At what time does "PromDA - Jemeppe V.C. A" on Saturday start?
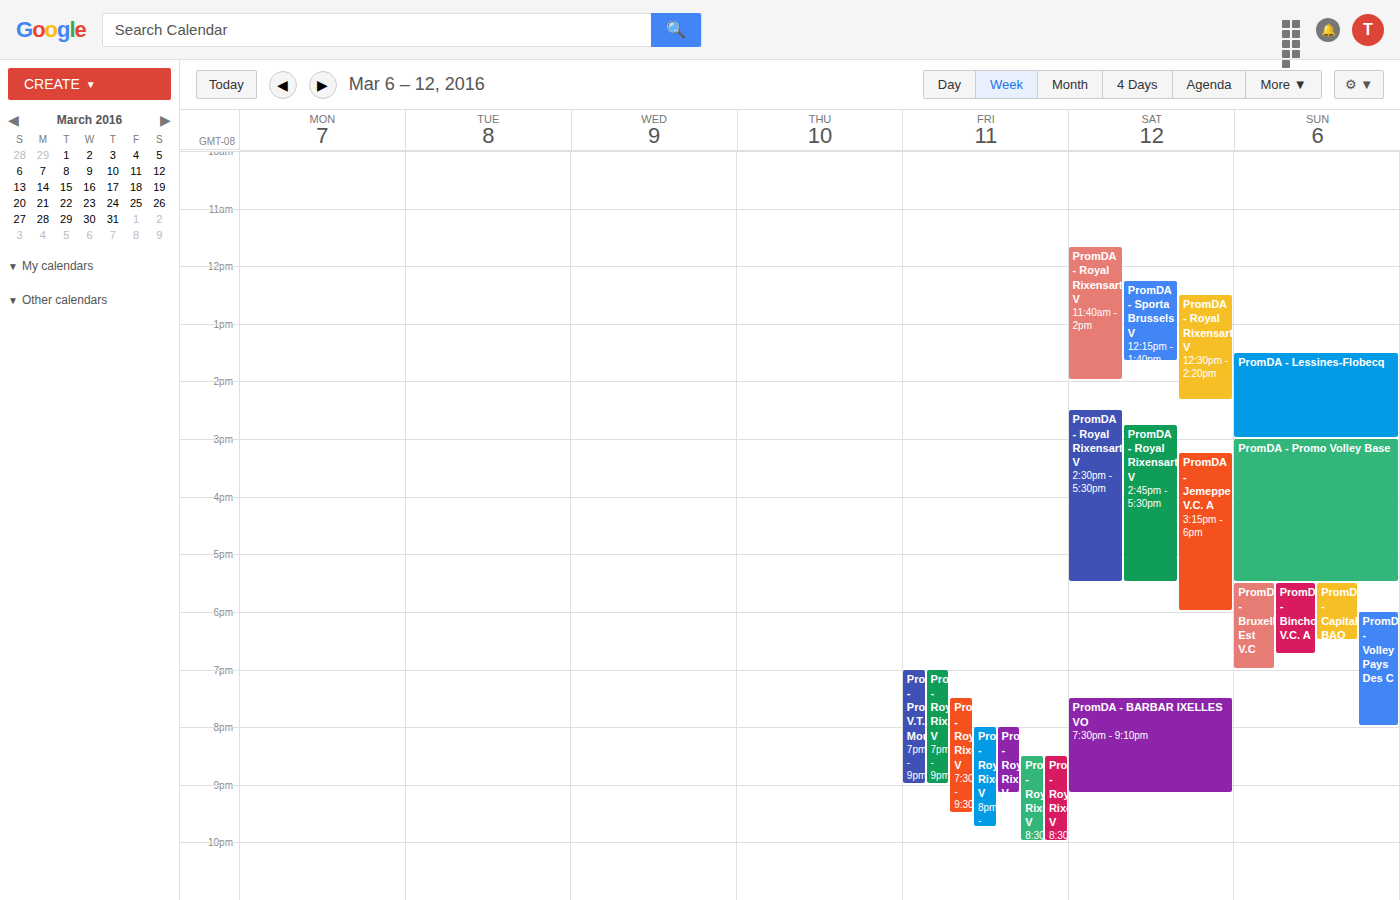
3:15 PM